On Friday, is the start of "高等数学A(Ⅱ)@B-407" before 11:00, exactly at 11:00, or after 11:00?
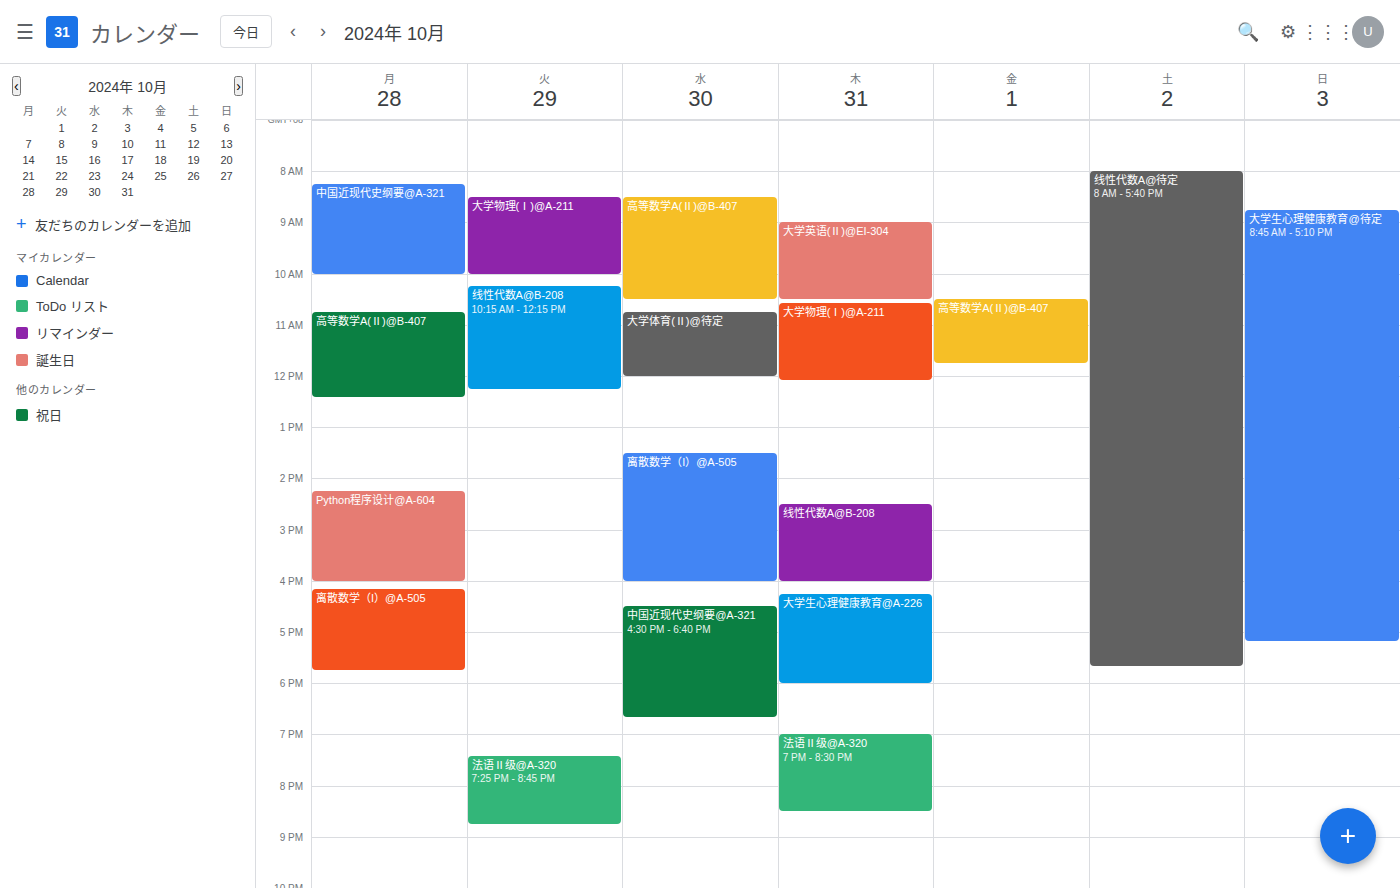
10:30 -- before 11:00, 30 minutes above the 11:00 line.